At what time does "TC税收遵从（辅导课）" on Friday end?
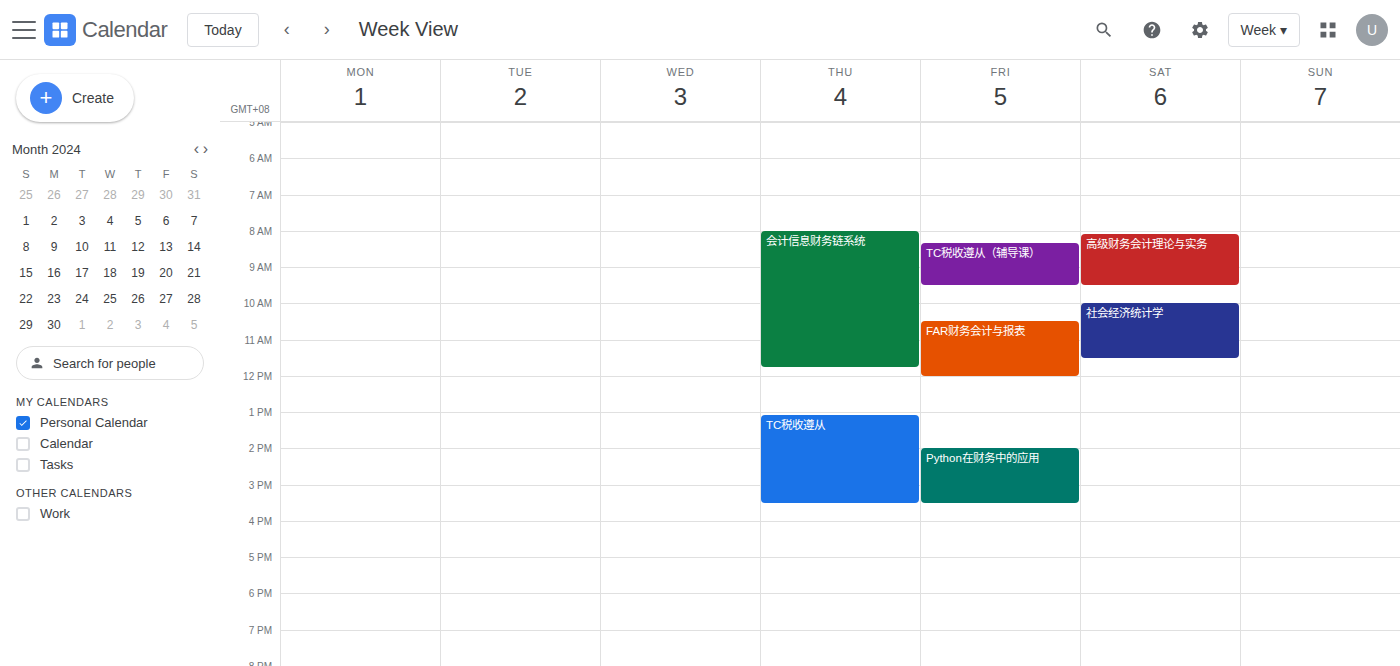
9:30 AM